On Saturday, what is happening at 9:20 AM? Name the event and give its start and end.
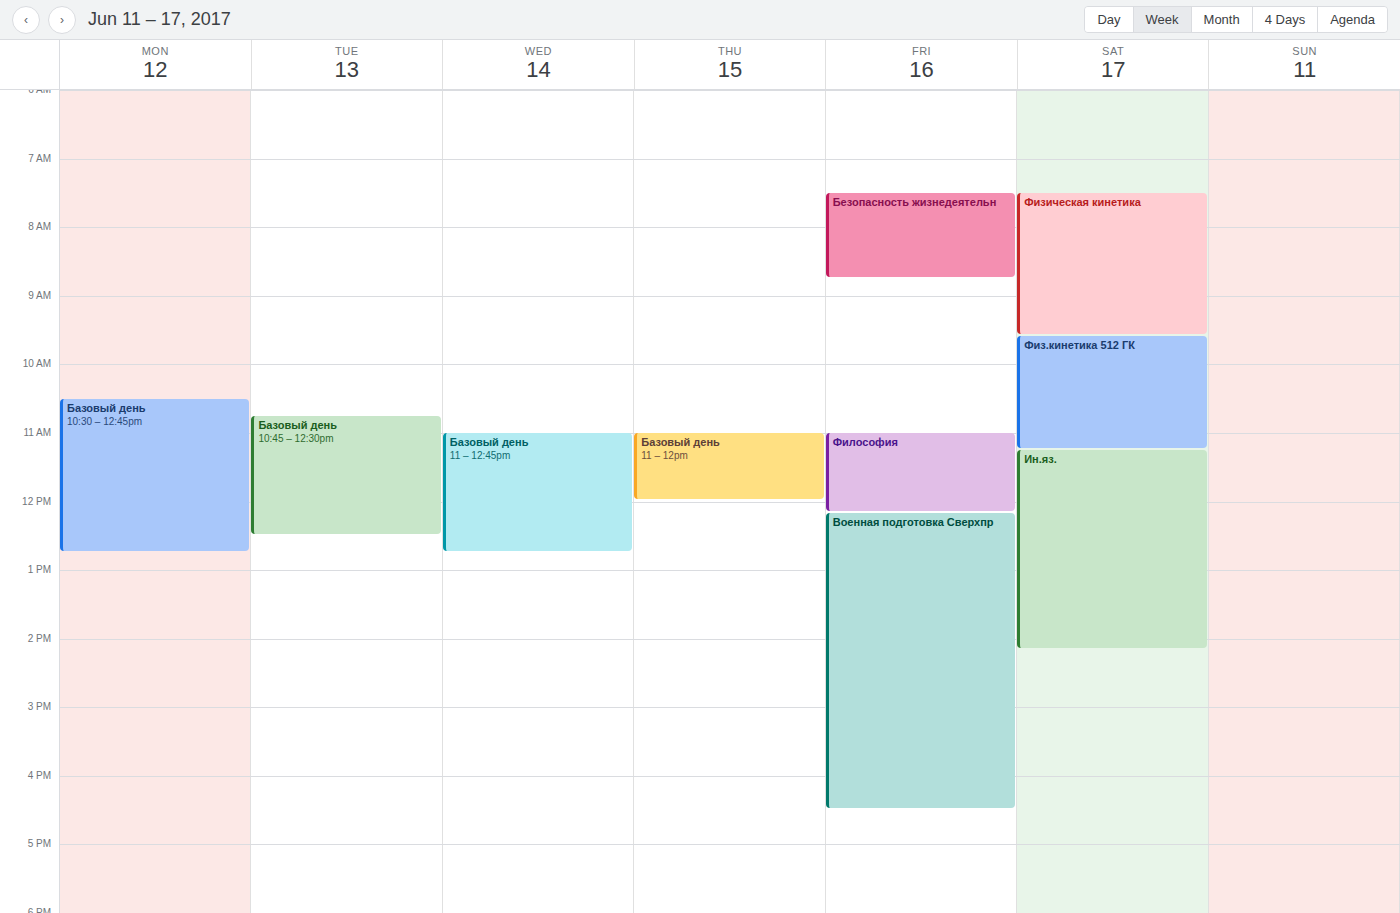
"Физическая кинетика", 7:30 AM to 9:35 AM